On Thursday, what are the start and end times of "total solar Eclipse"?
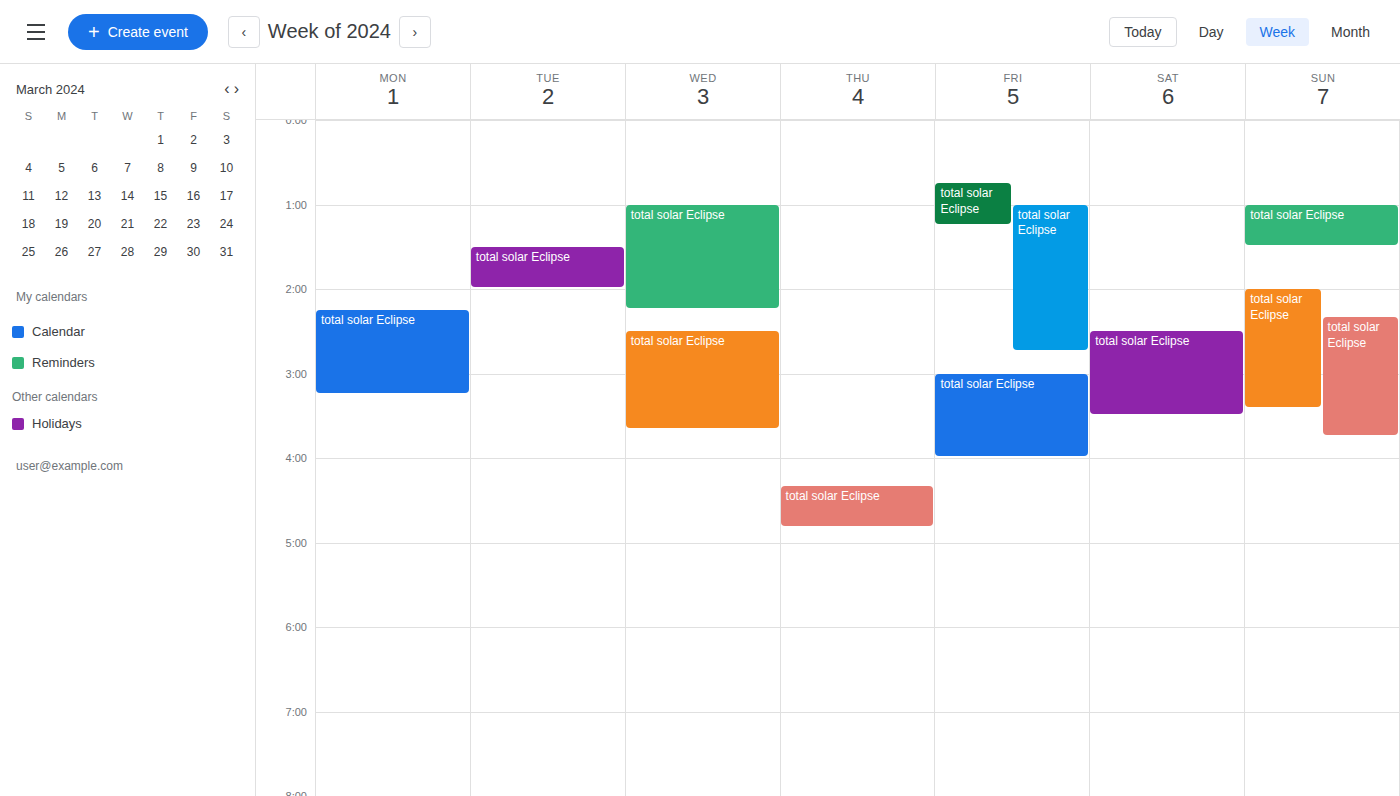
4:20 AM to 4:50 AM